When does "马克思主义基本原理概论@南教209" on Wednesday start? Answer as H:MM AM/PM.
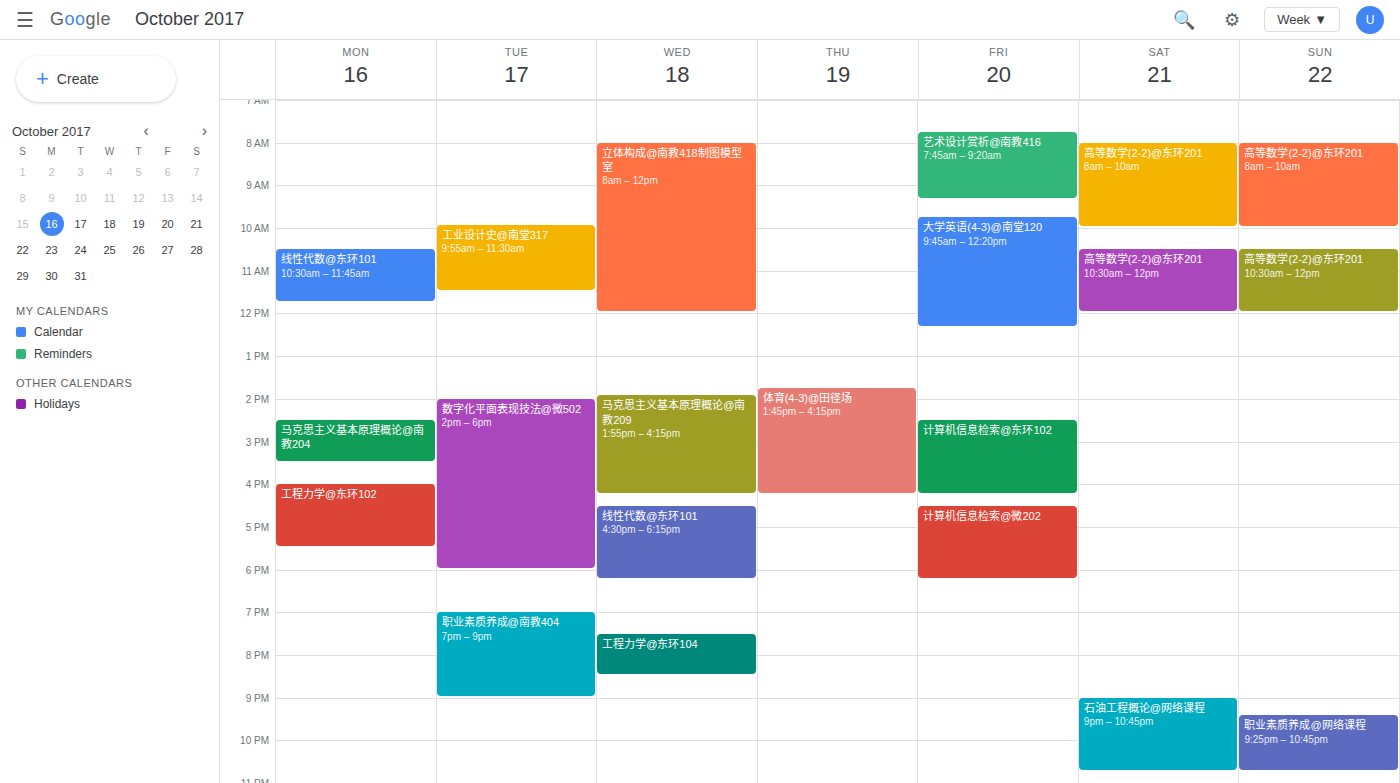
1:55 PM